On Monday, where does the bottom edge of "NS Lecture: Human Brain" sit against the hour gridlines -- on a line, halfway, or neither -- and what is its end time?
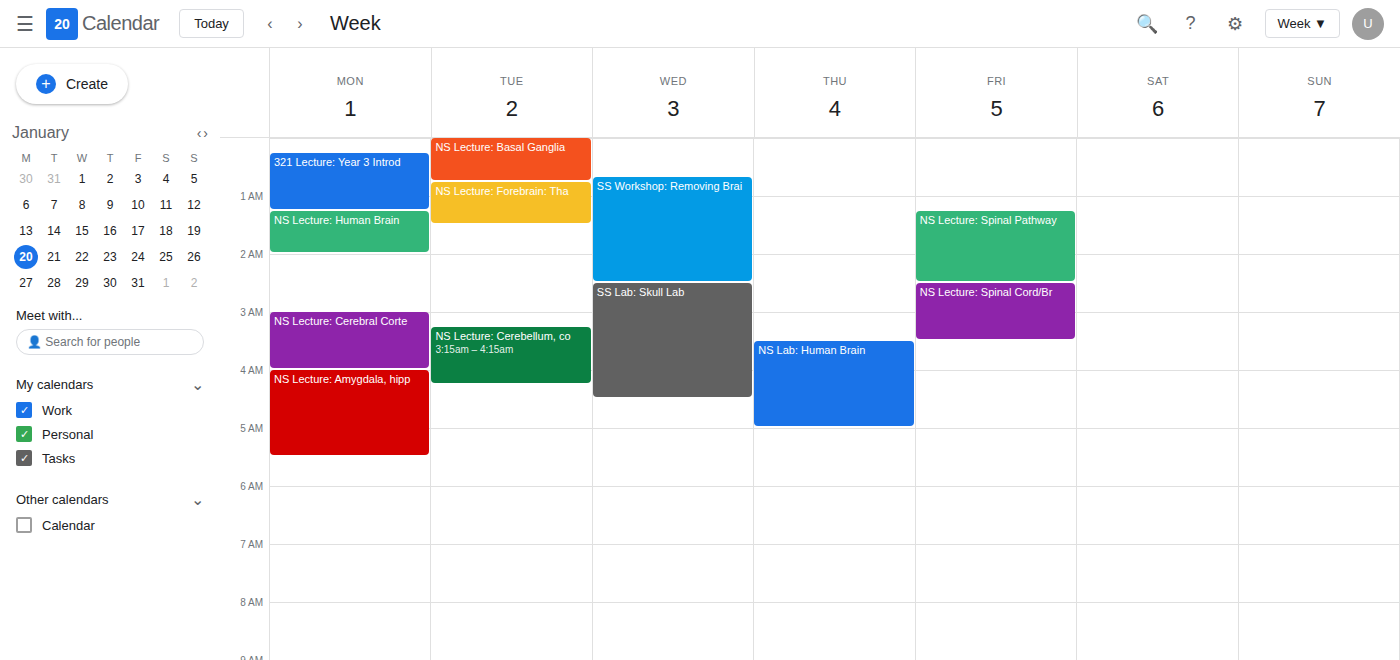
2:00 AM -- exactly on the 2 AM line.